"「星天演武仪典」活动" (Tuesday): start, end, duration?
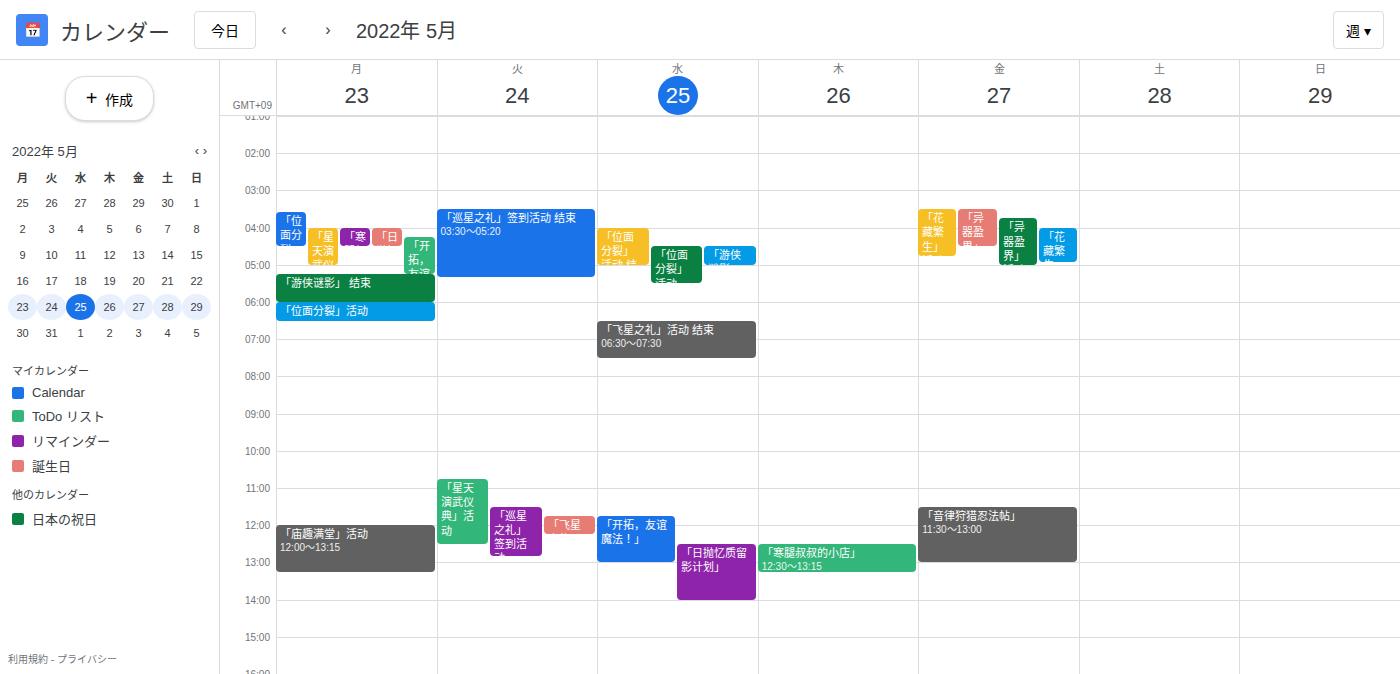
10:45 AM to 12:30 PM, 1 hour 45 minutes